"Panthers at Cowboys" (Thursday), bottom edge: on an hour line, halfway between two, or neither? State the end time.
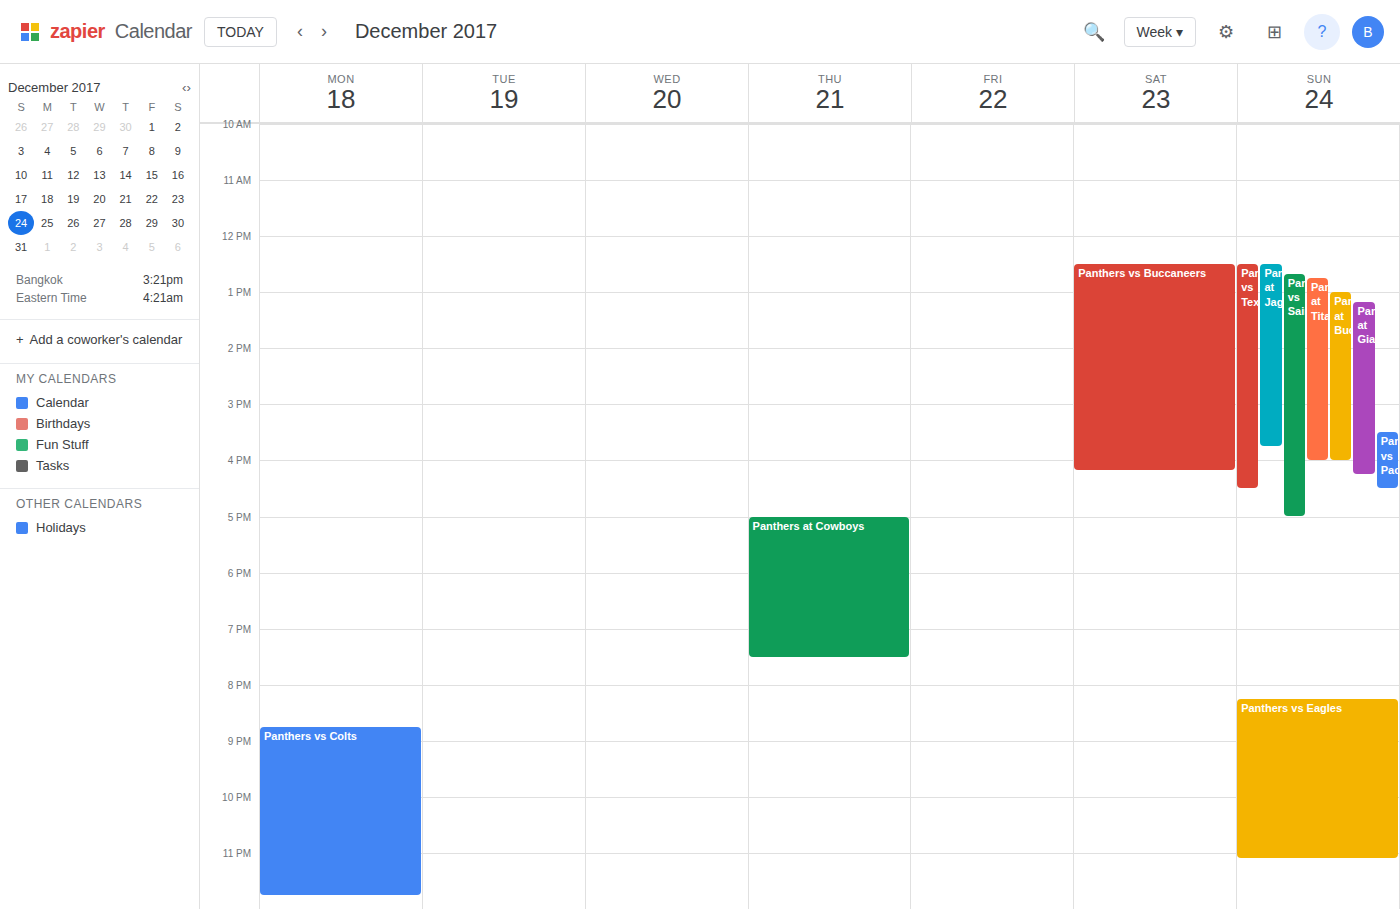
7:30 PM -- halfway between the 7 PM and 8 PM lines.